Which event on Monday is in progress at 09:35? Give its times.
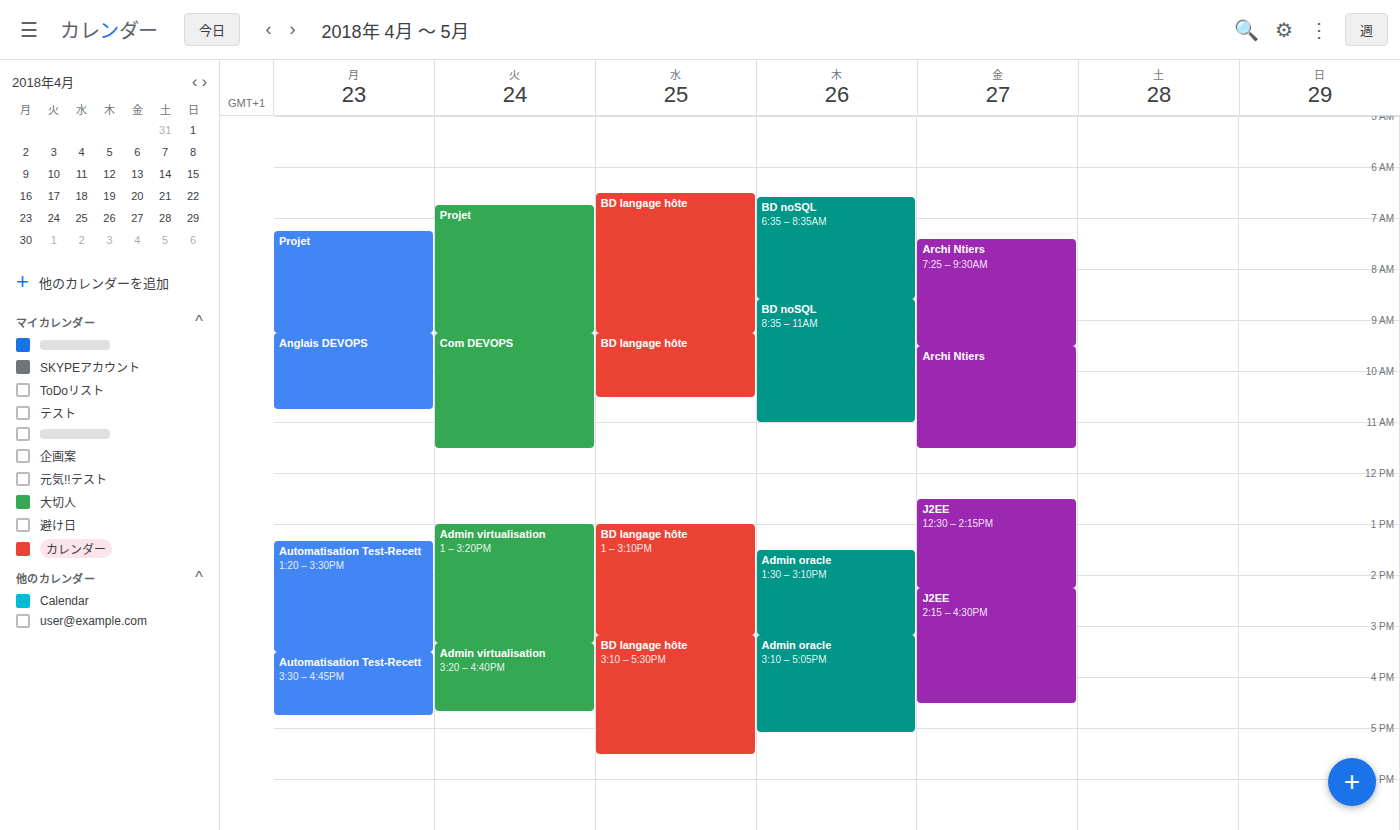
"Anglais DEVOPS", 09:15 to 10:45